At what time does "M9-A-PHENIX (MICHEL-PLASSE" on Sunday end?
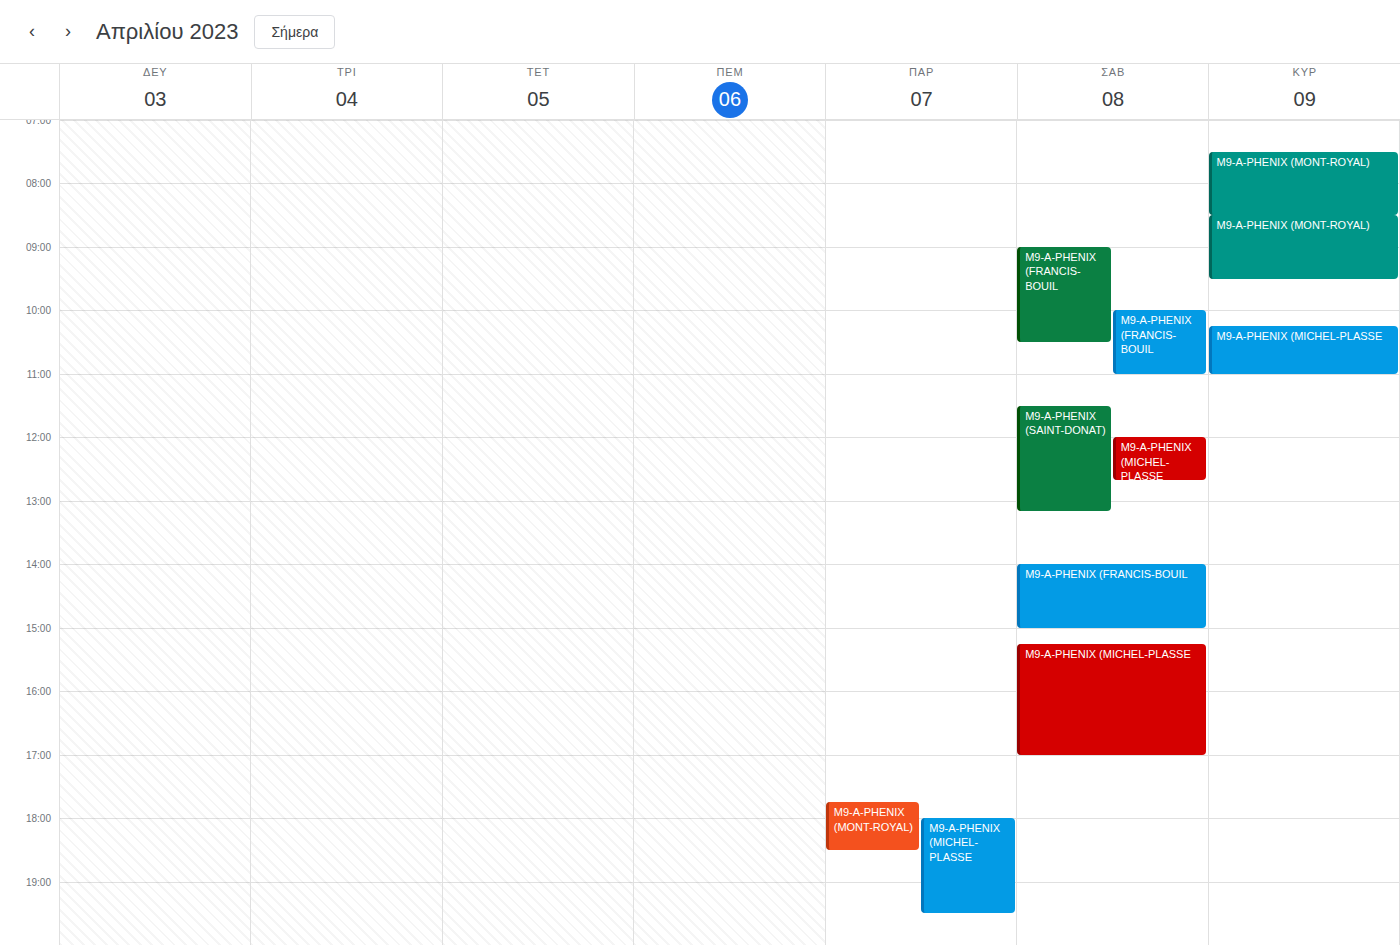
11:00